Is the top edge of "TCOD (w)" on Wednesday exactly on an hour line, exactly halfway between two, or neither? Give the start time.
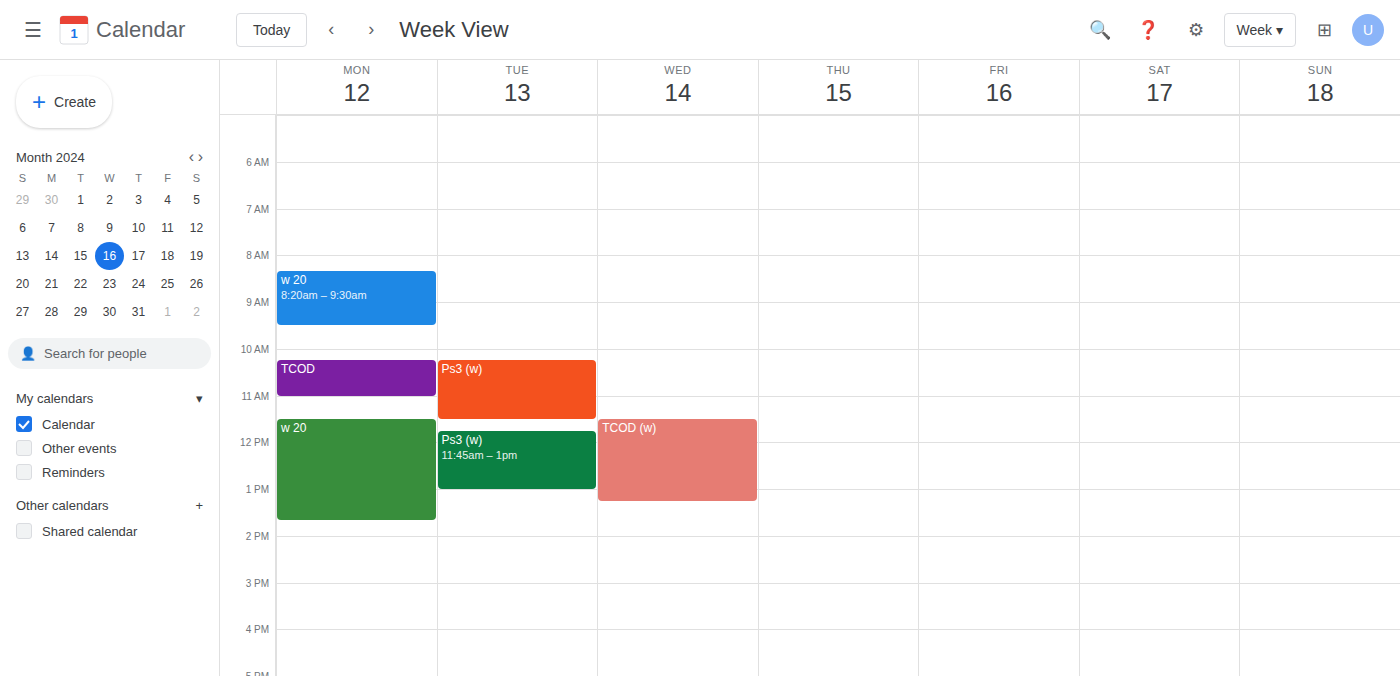
11:30 -- halfway between the 11:00 and 12:00 lines.